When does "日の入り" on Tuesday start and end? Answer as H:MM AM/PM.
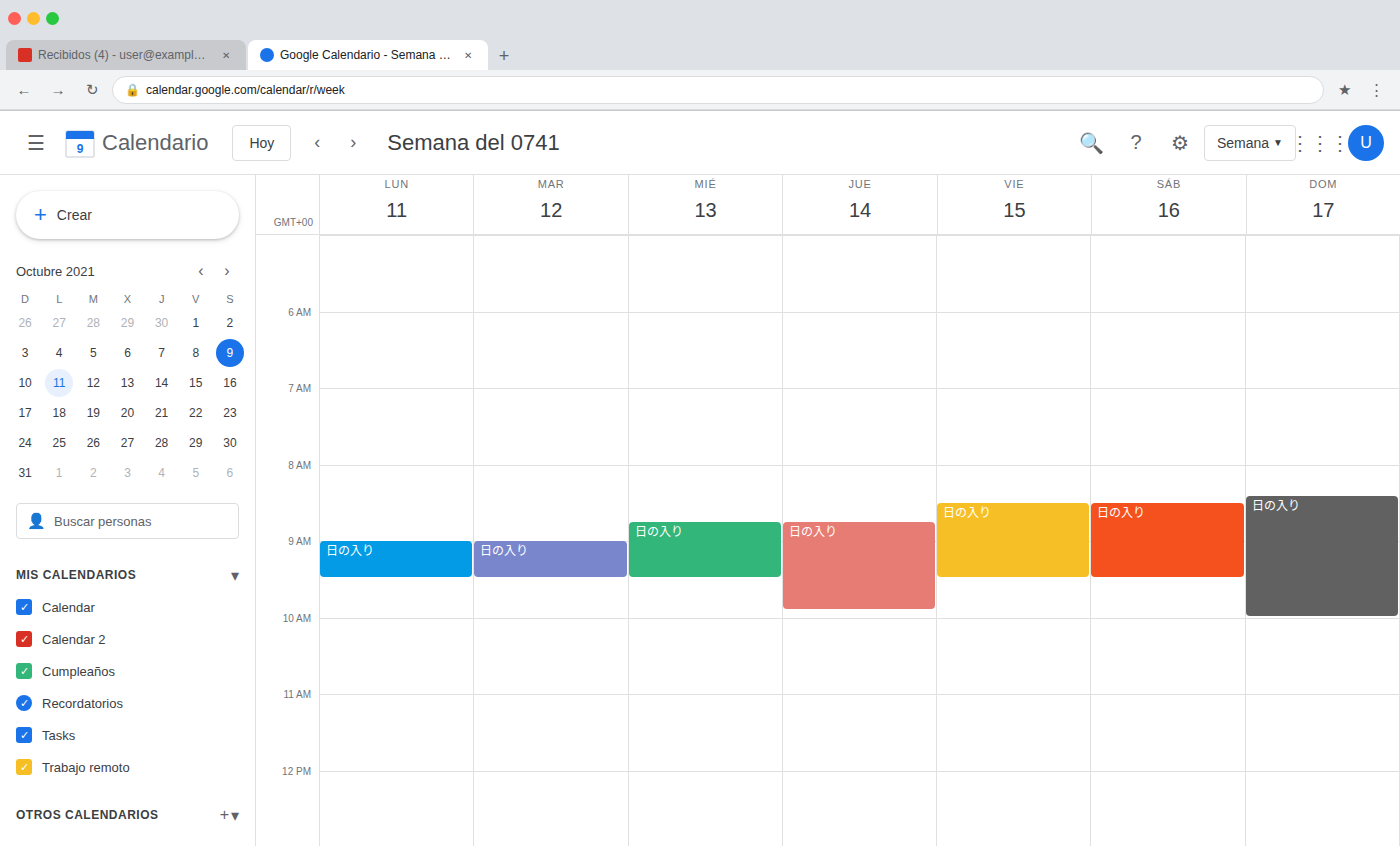
9:00 AM to 9:30 AM